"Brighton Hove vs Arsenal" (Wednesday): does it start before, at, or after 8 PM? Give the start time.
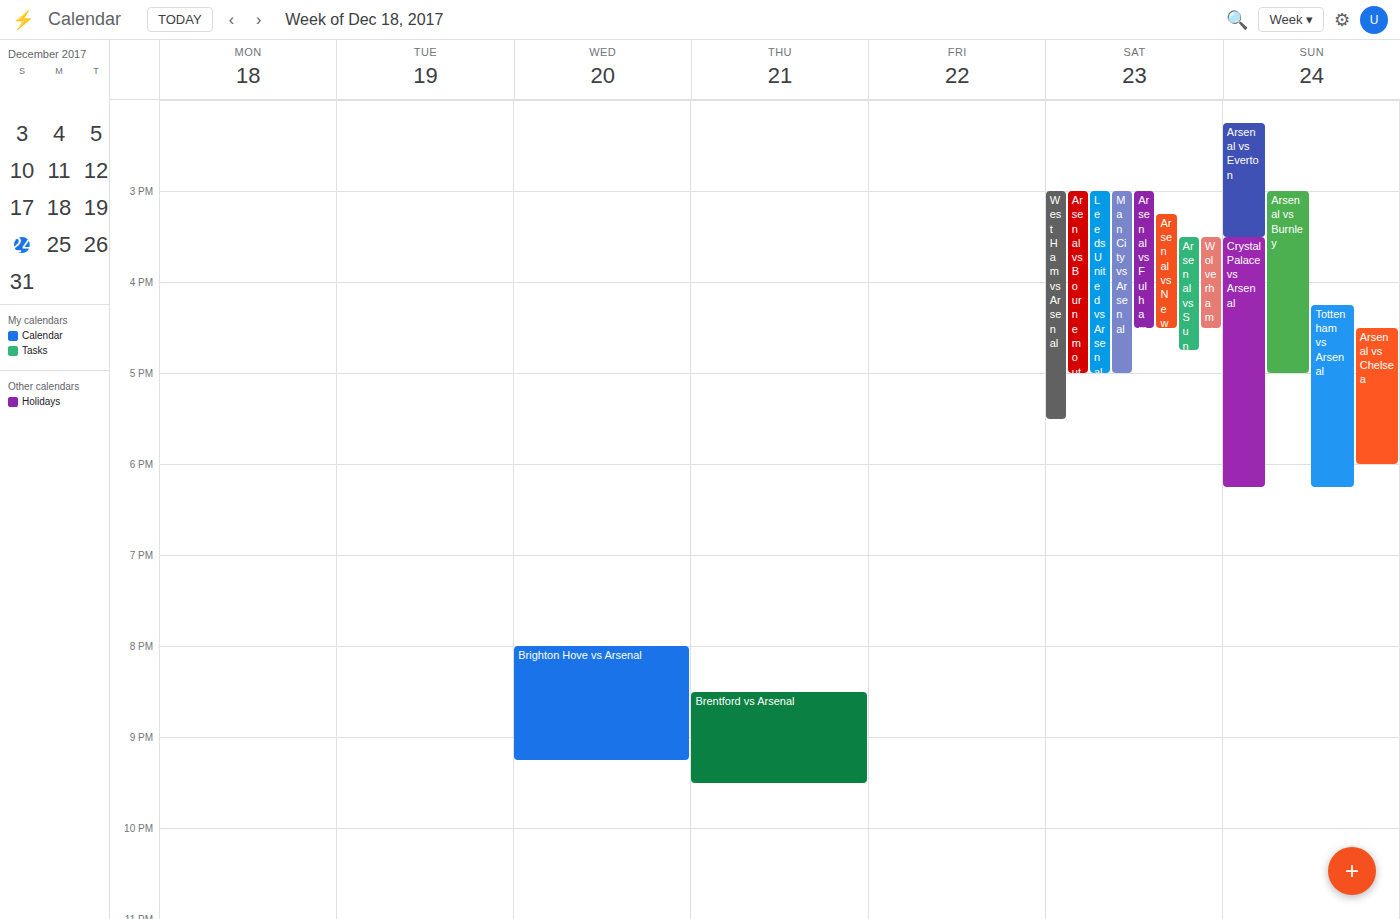
8:00 PM -- exactly at 8 PM, on the 8 PM line.